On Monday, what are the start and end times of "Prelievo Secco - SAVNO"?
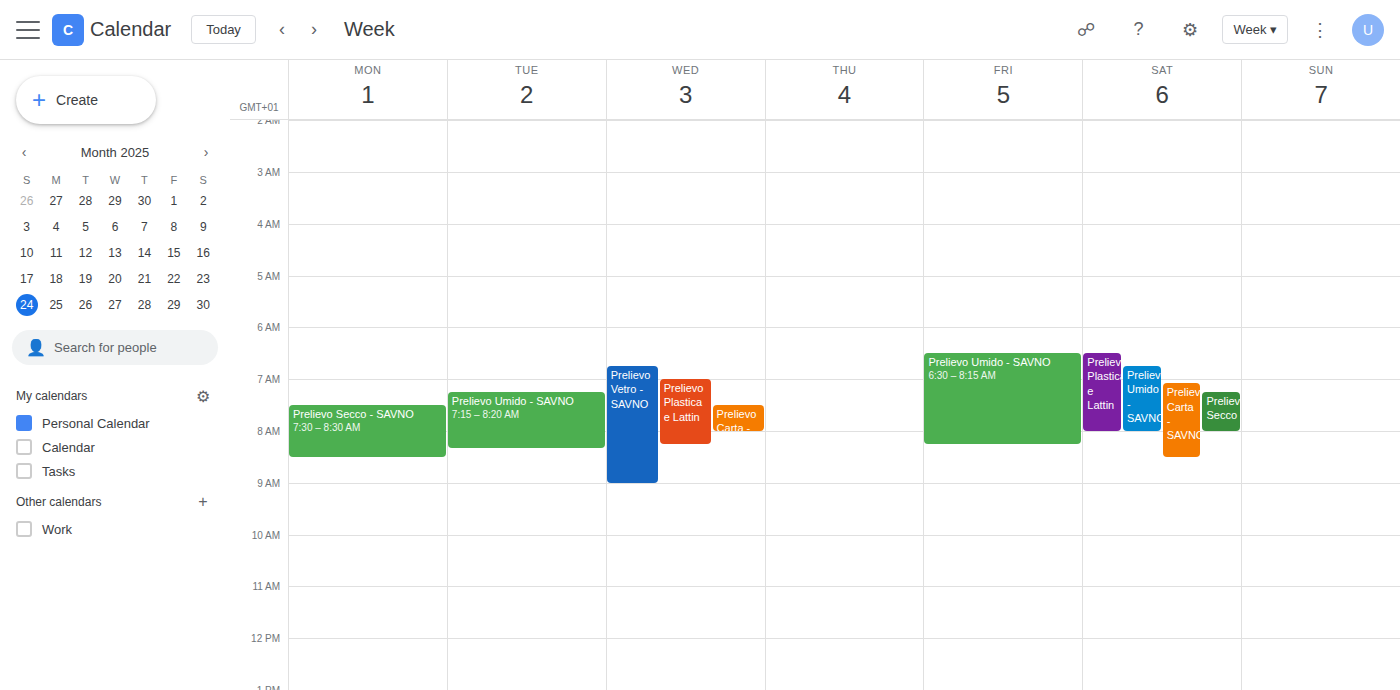
7:30 AM to 8:30 AM